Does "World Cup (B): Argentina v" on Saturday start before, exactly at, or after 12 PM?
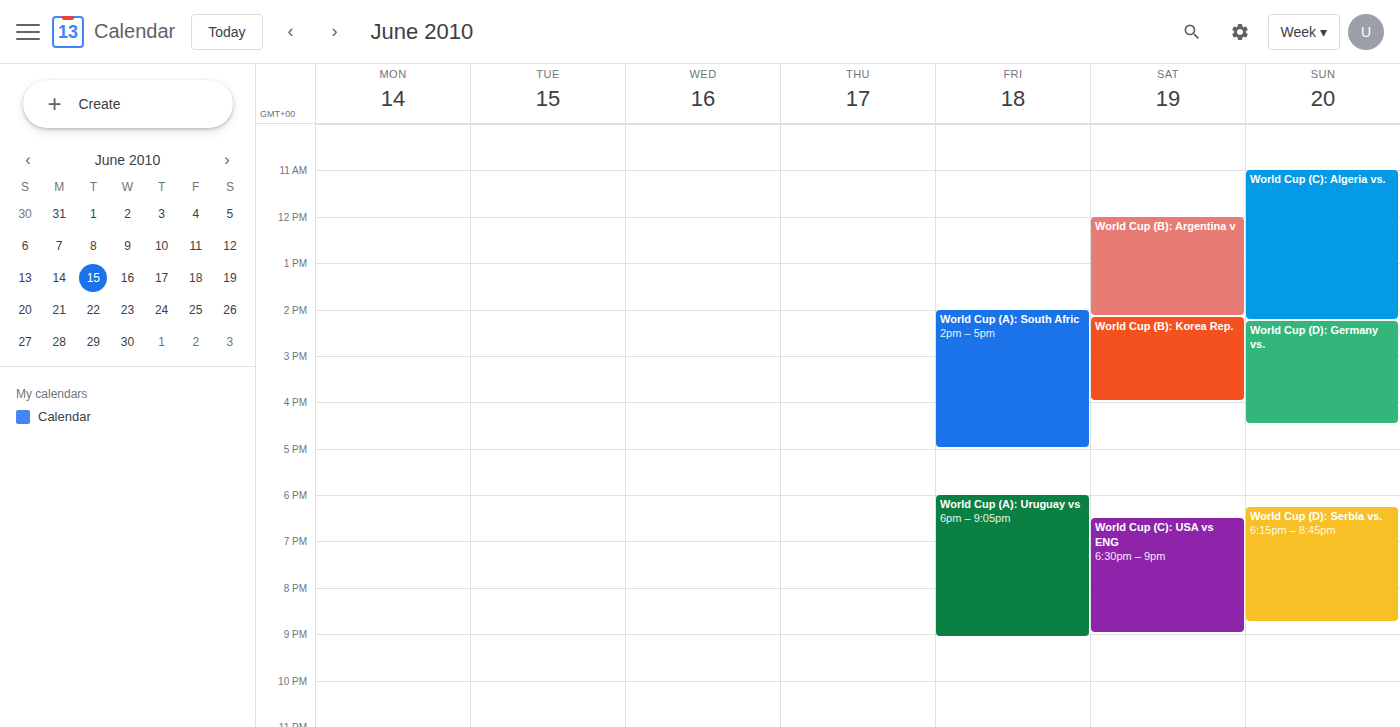
12:00 PM -- exactly at 12 PM, on the 12 PM line.